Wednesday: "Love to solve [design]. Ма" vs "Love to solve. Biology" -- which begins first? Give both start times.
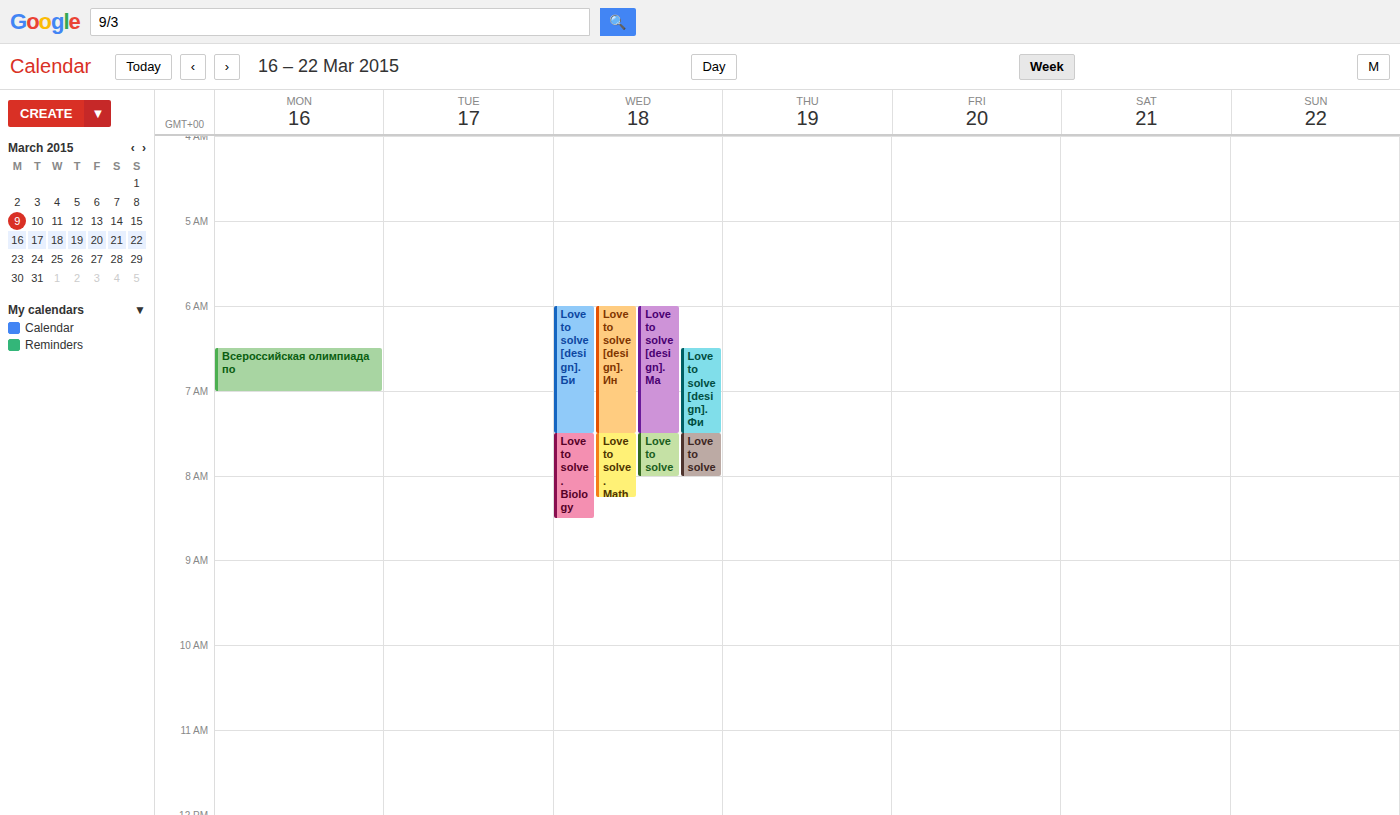
"Love to solve [design]. Ма" 6:00 AM; "Love to solve. Biology" 7:30 AM.